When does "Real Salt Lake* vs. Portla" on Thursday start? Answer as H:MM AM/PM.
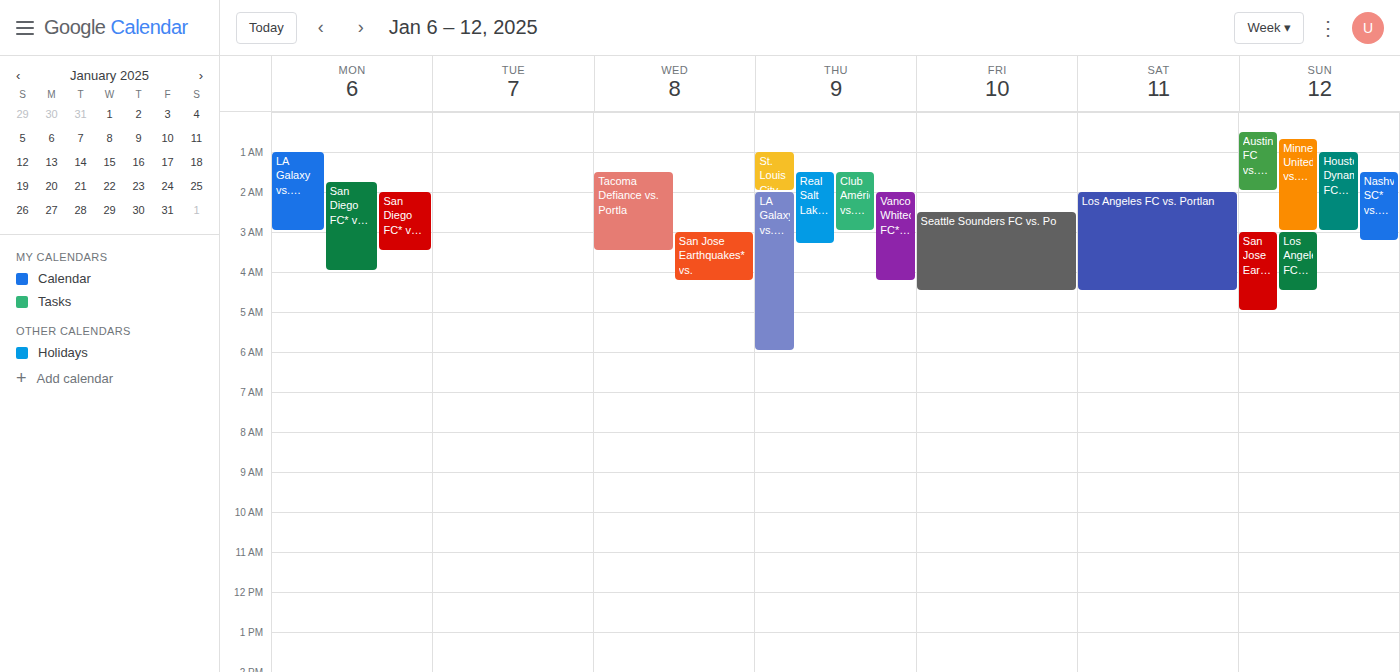
1:30 AM